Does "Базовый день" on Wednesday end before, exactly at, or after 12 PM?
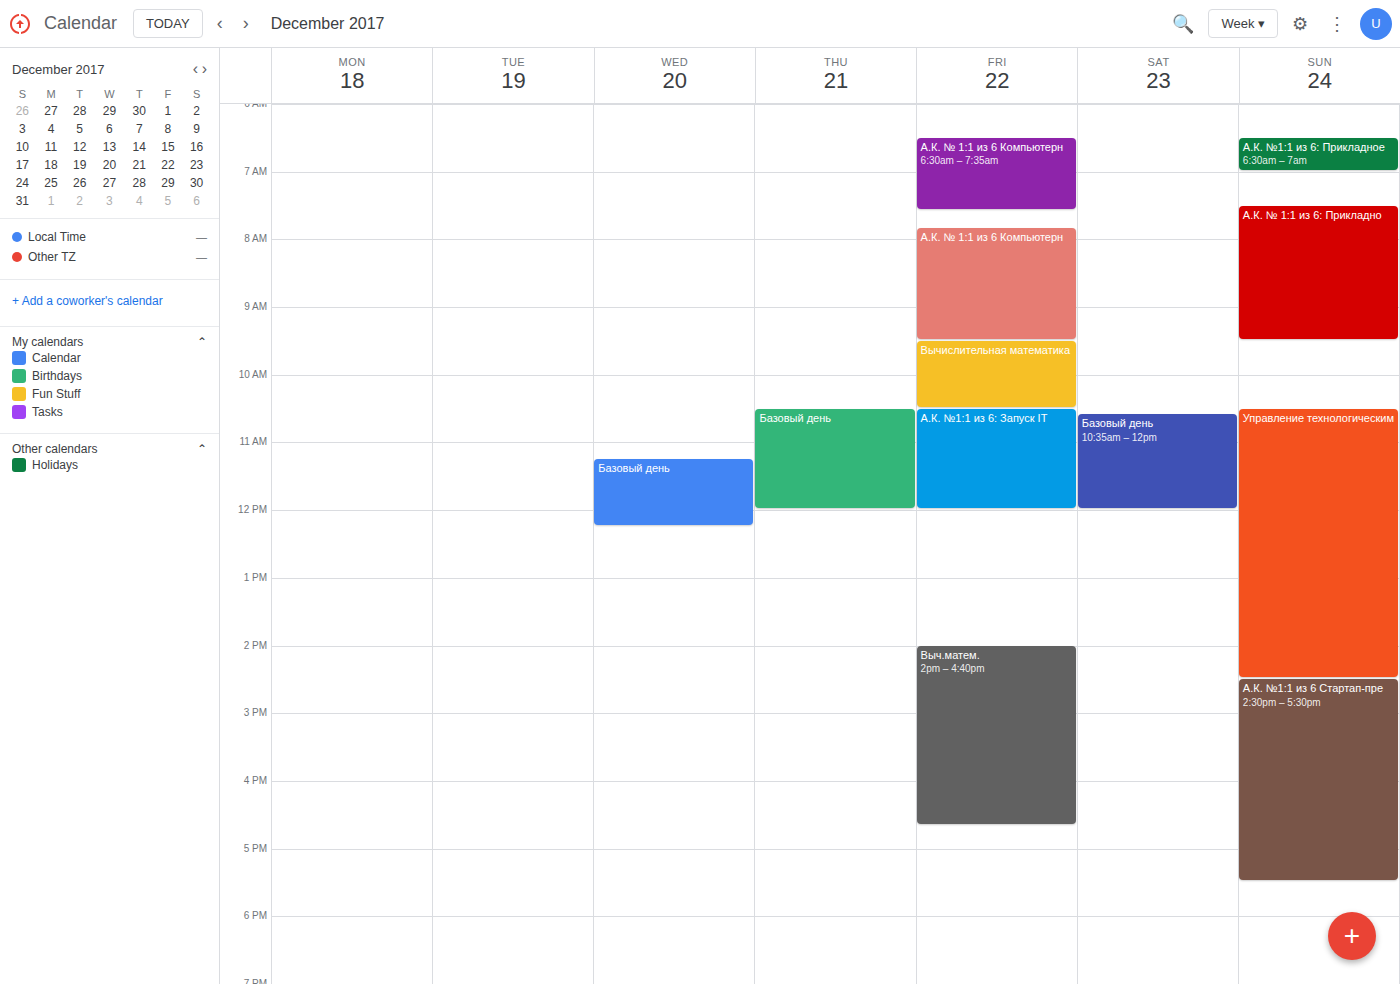
12:15 PM -- after 12 PM, 15 minutes below the 12 PM line.